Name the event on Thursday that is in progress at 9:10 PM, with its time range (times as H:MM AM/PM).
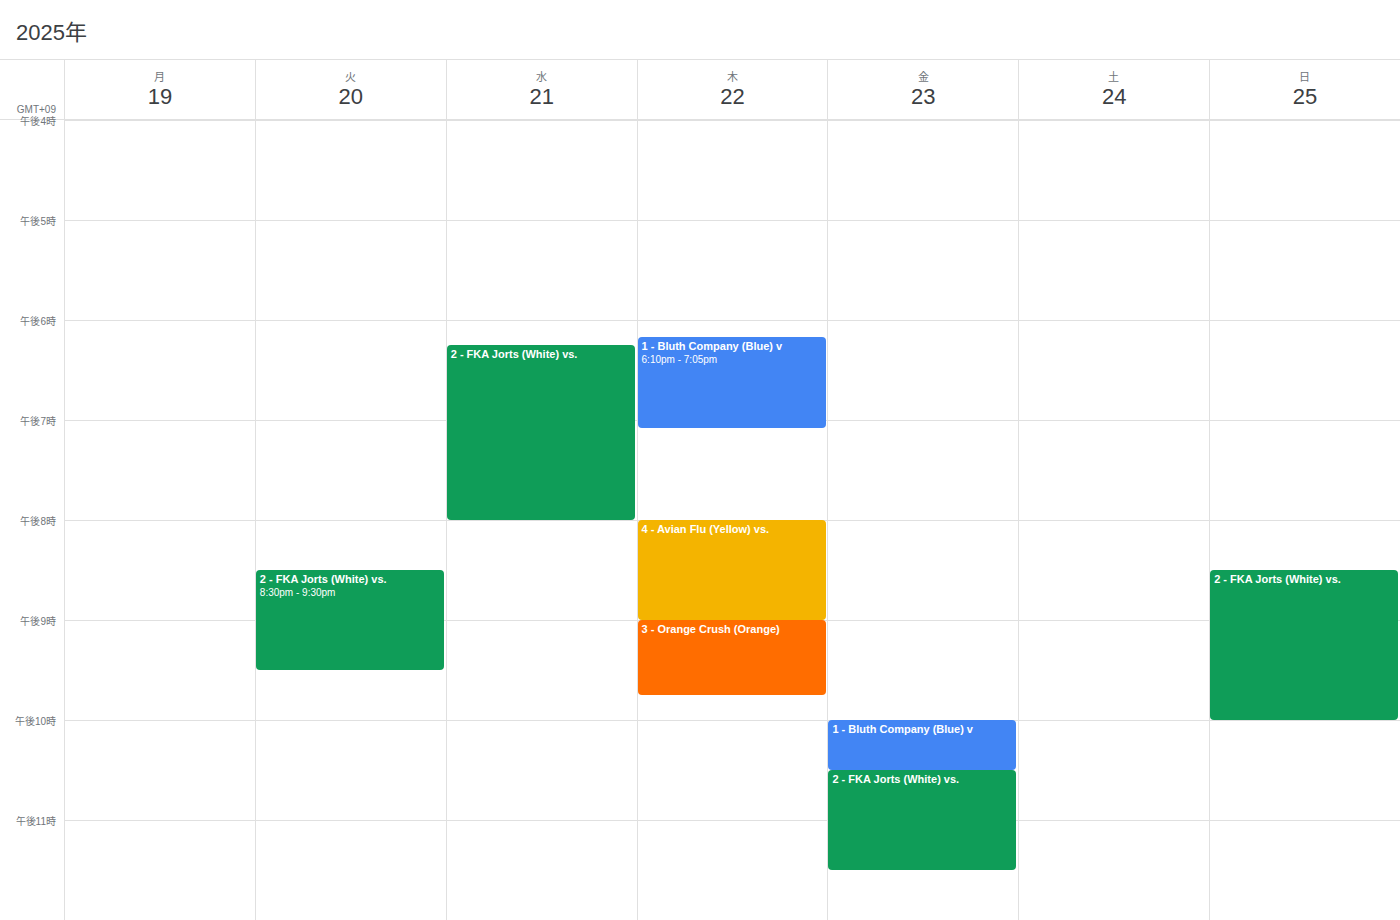
"3 - Orange Crush (Orange)", 9:00 PM to 9:45 PM